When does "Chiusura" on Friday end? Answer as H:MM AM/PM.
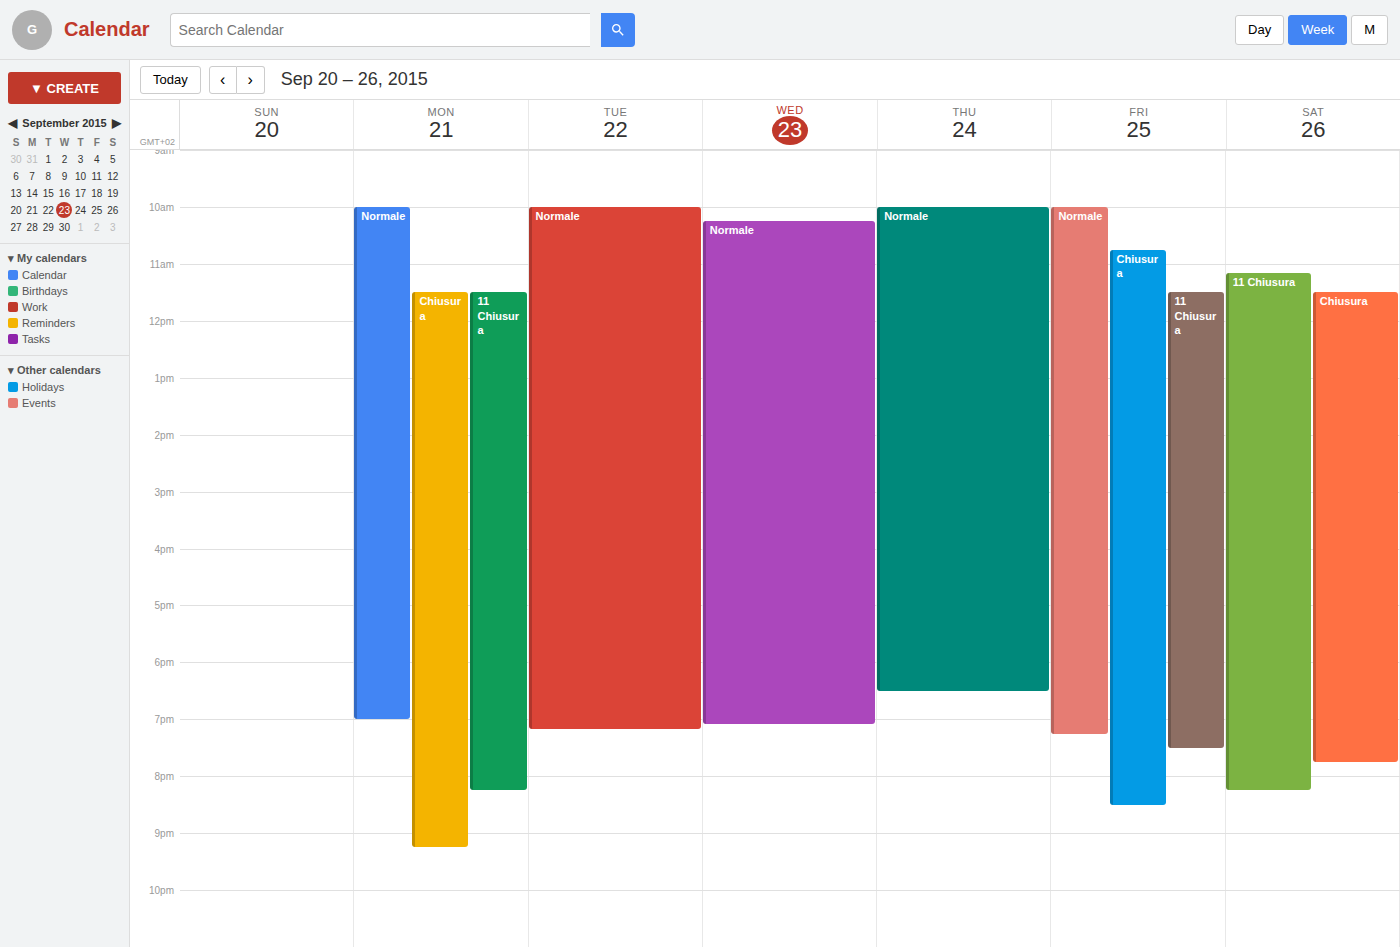
8:30 PM